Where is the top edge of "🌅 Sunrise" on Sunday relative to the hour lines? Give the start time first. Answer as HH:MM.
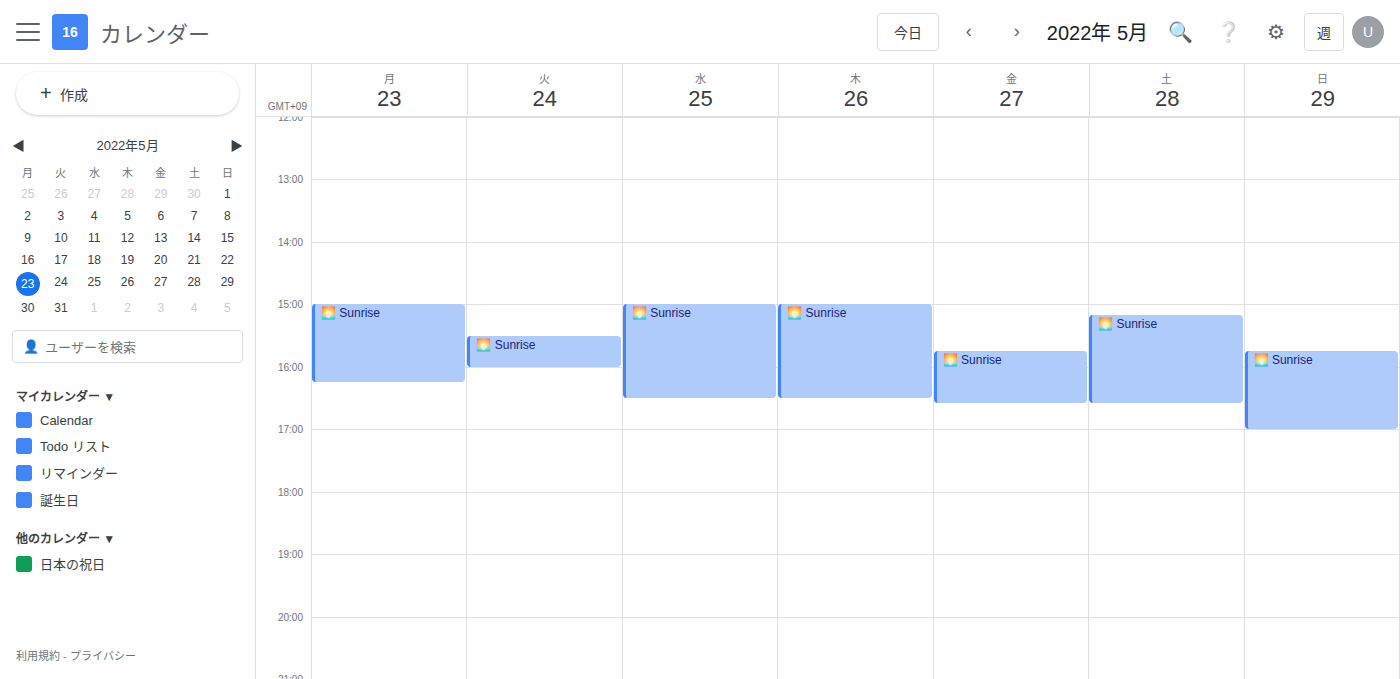
15:45 -- neither: three quarters of the way from the 15:00 line to the 16:00 line.